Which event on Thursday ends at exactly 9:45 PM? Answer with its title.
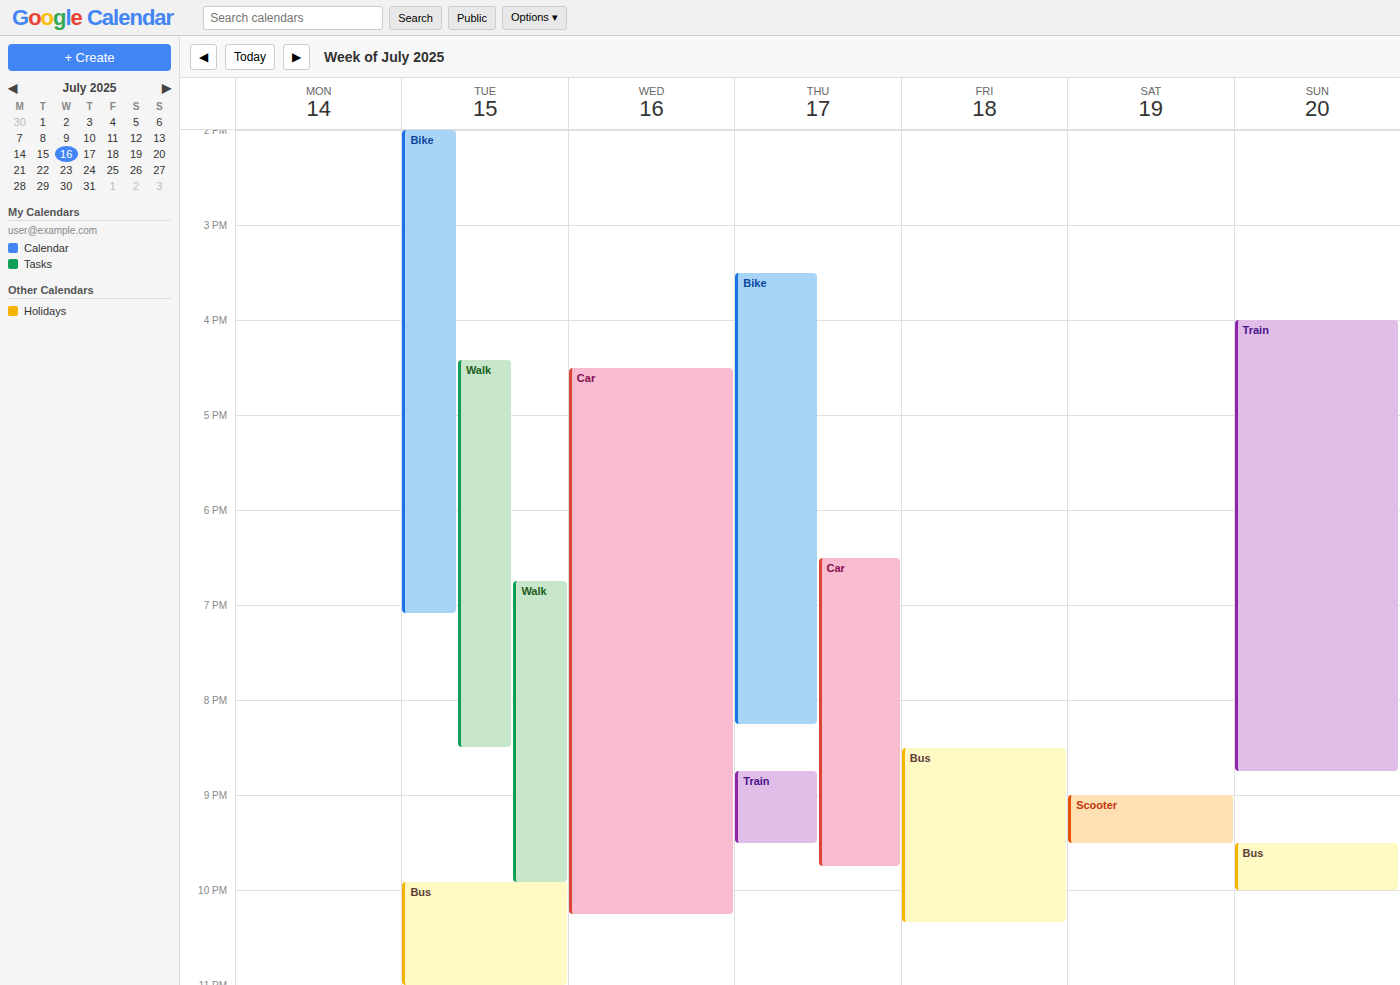
"Car"